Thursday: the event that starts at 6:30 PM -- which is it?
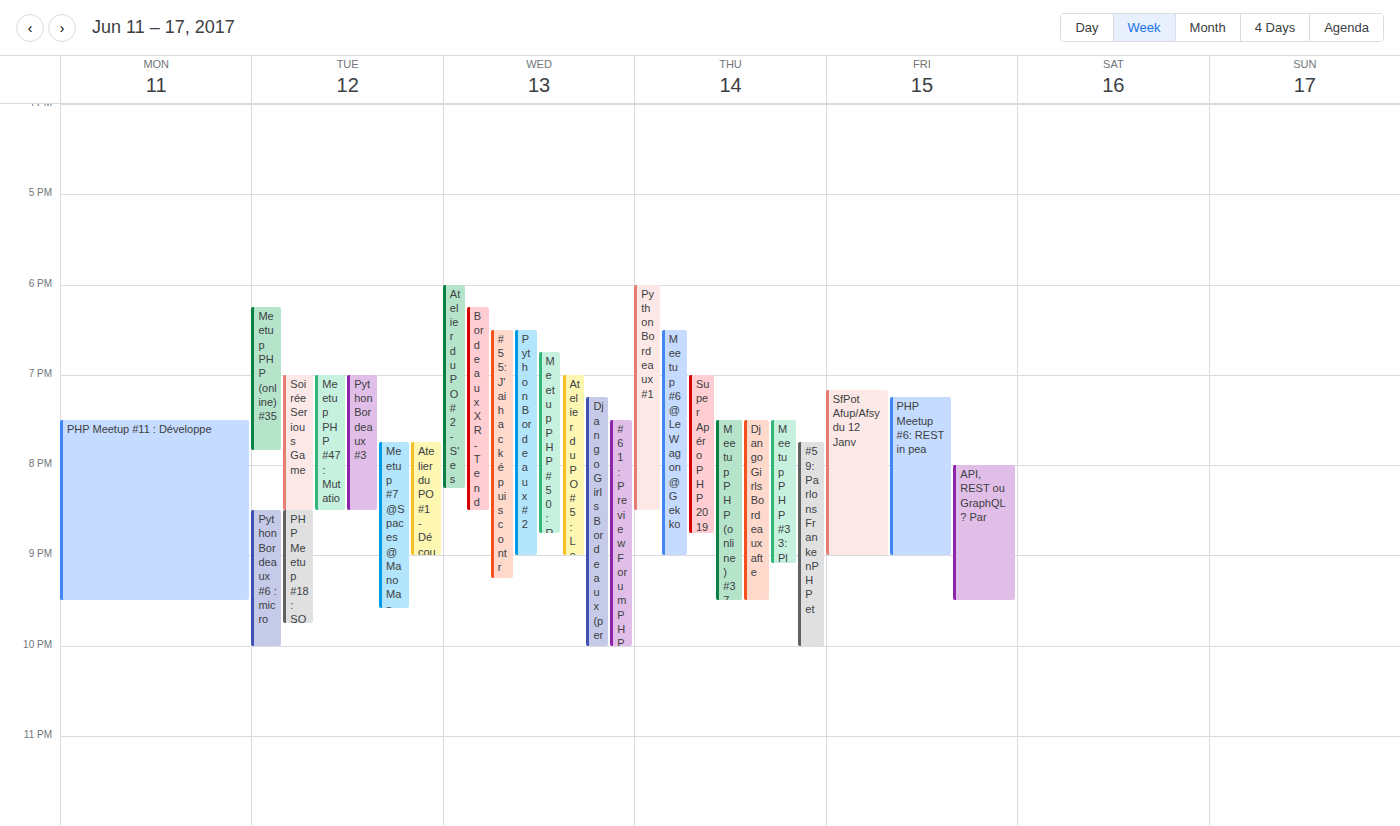
"Meetup #6 @LeWagon @Gekko"